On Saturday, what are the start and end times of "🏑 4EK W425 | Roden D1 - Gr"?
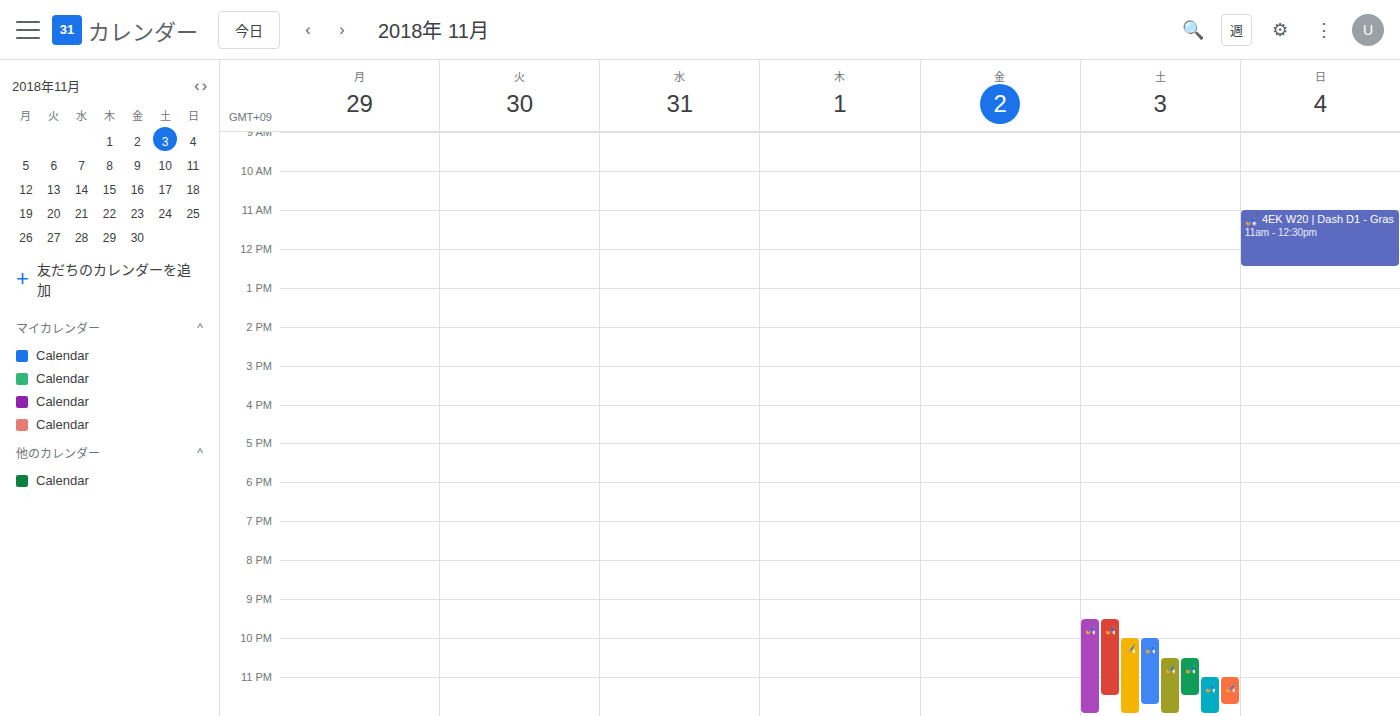
9:30 PM to 11:30 PM